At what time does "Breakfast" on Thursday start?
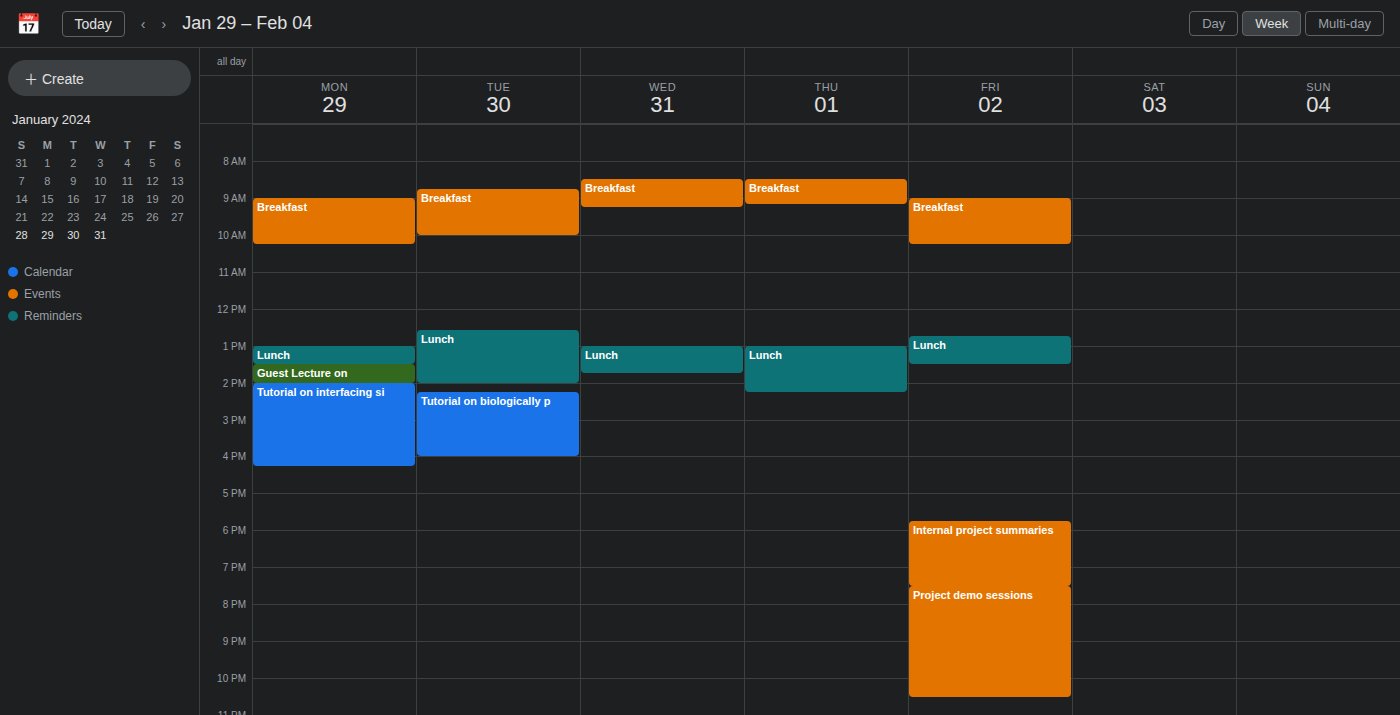
8:30 AM